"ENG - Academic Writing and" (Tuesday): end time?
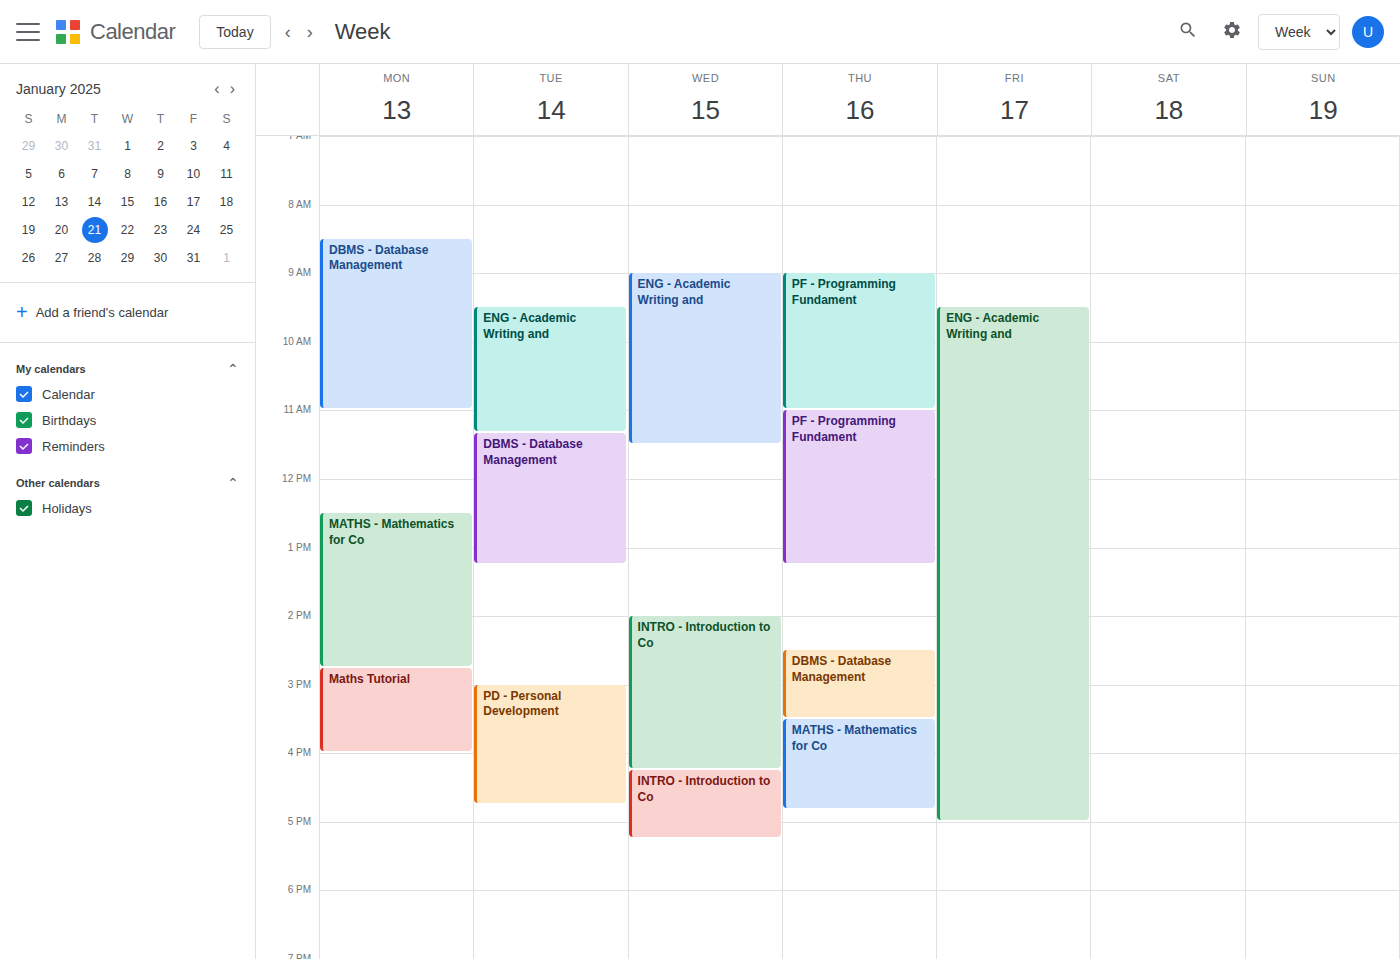
11:20 AM